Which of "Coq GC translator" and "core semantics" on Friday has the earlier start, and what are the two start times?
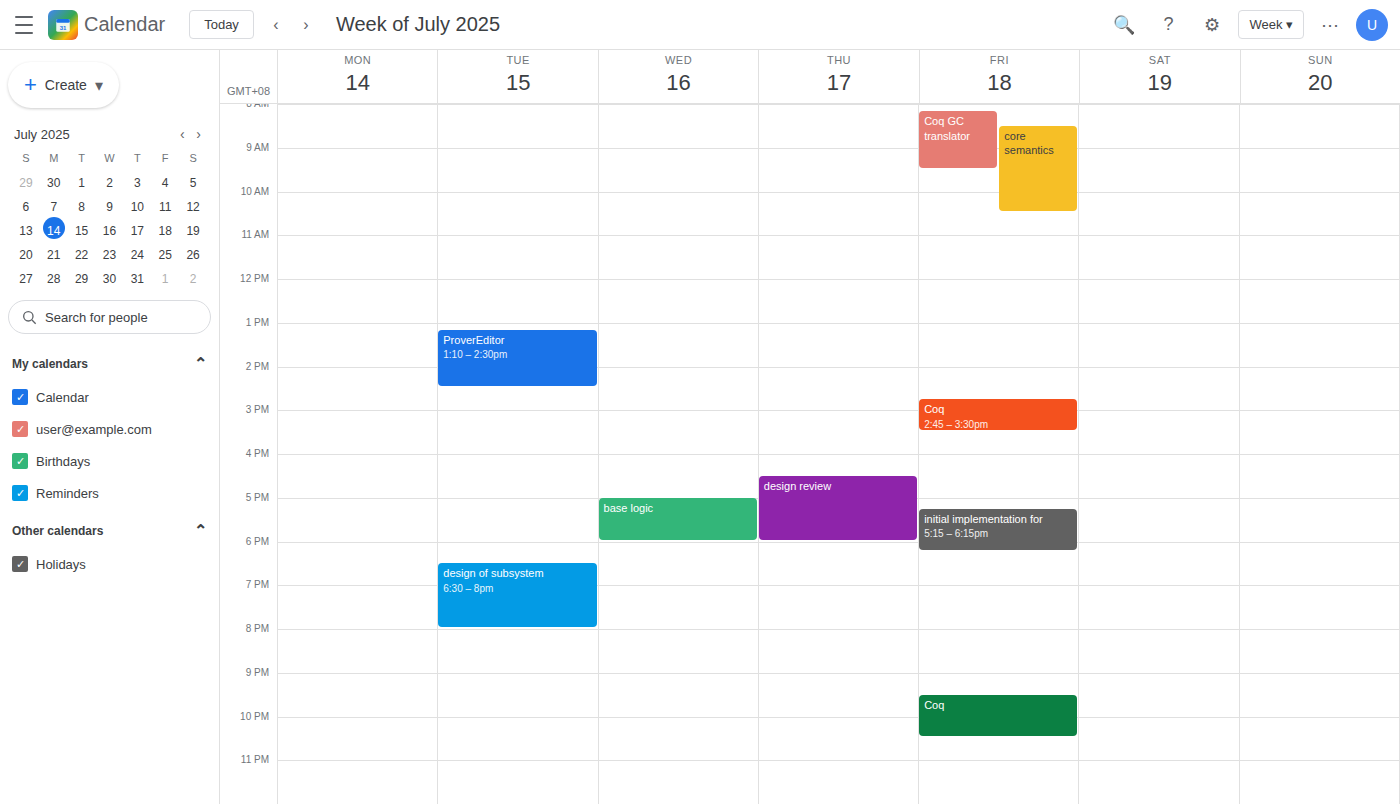
"Coq GC translator" 08:10; "core semantics" 08:30.